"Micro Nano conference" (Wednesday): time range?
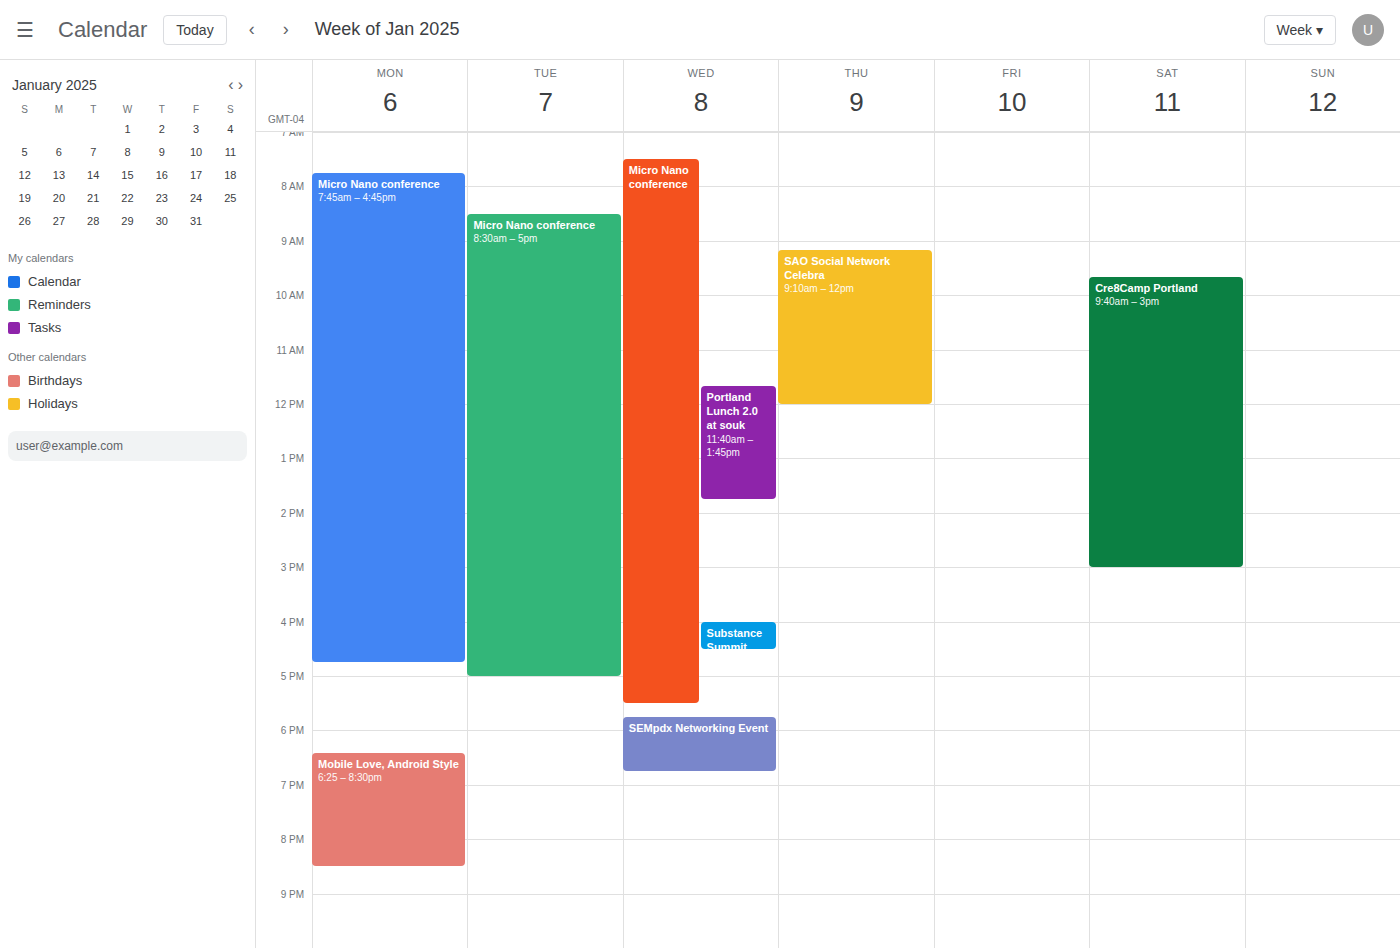
7:30 AM to 5:30 PM